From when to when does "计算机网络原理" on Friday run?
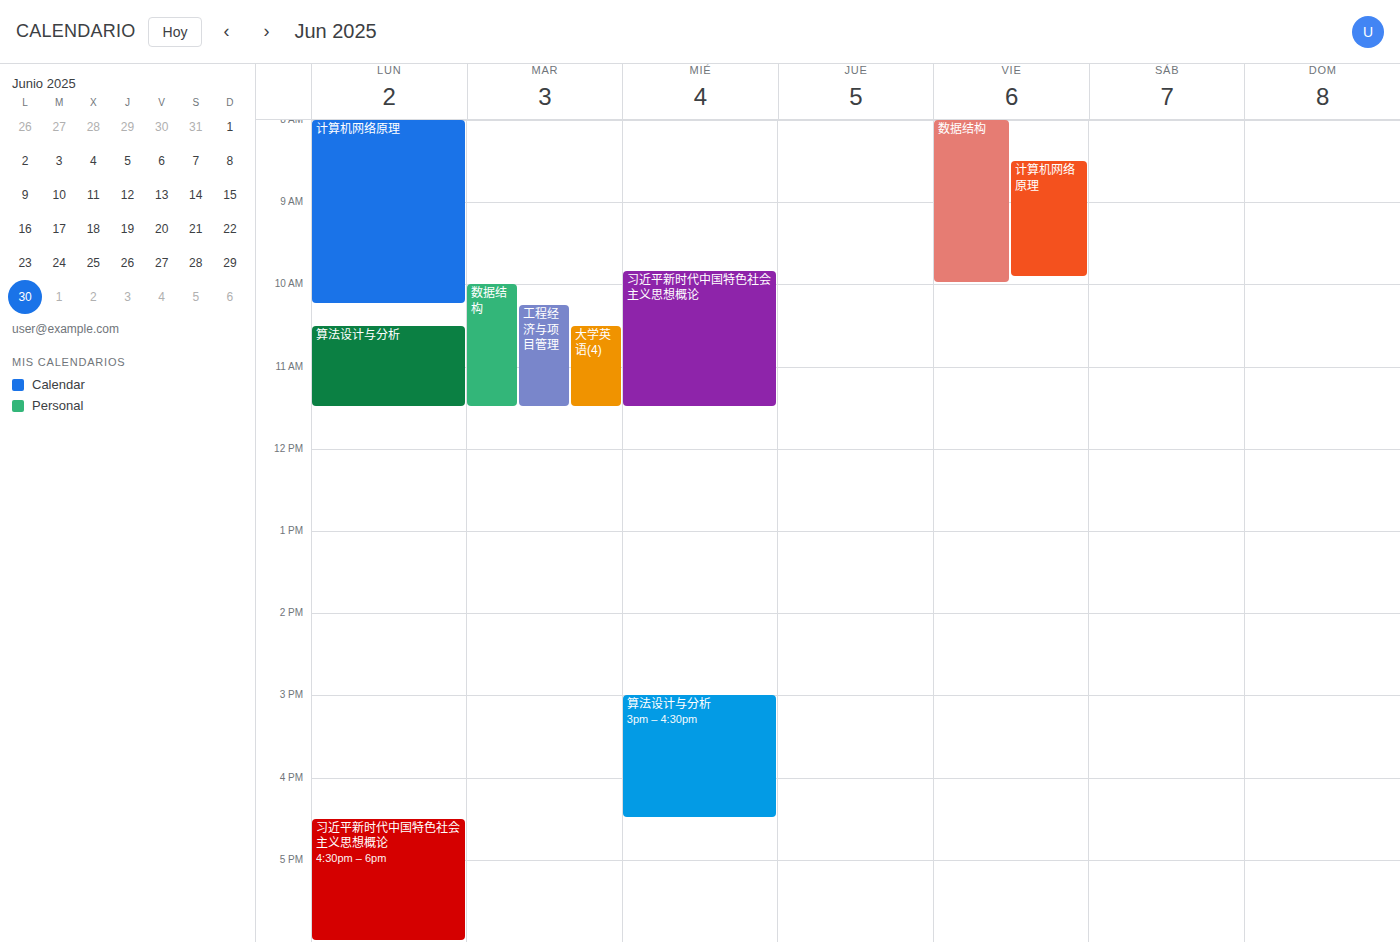
08:30 to 09:55